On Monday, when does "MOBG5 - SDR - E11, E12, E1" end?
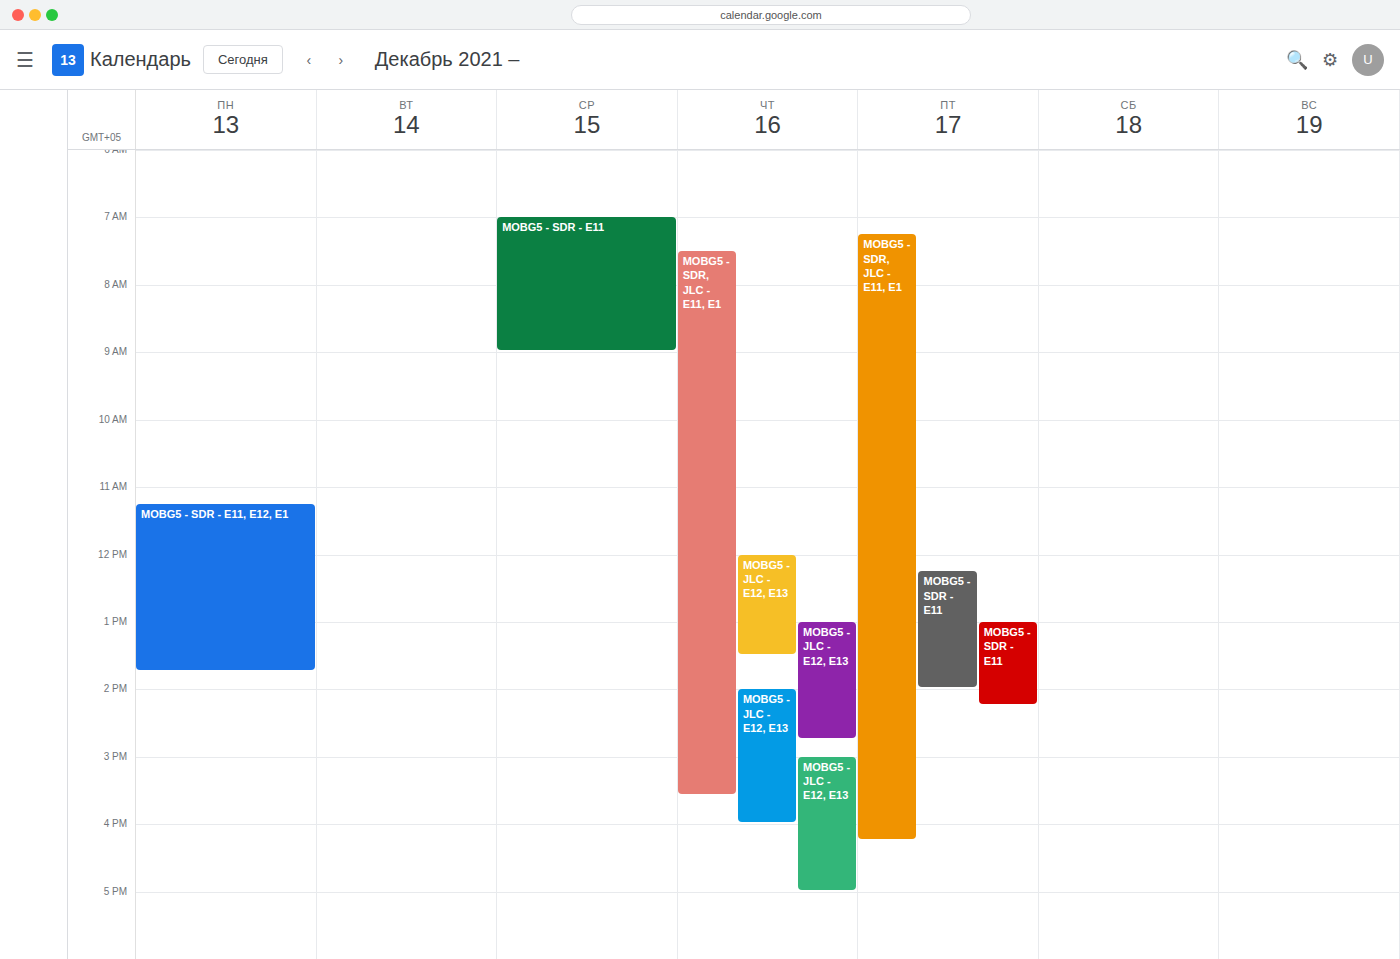
1:45 PM